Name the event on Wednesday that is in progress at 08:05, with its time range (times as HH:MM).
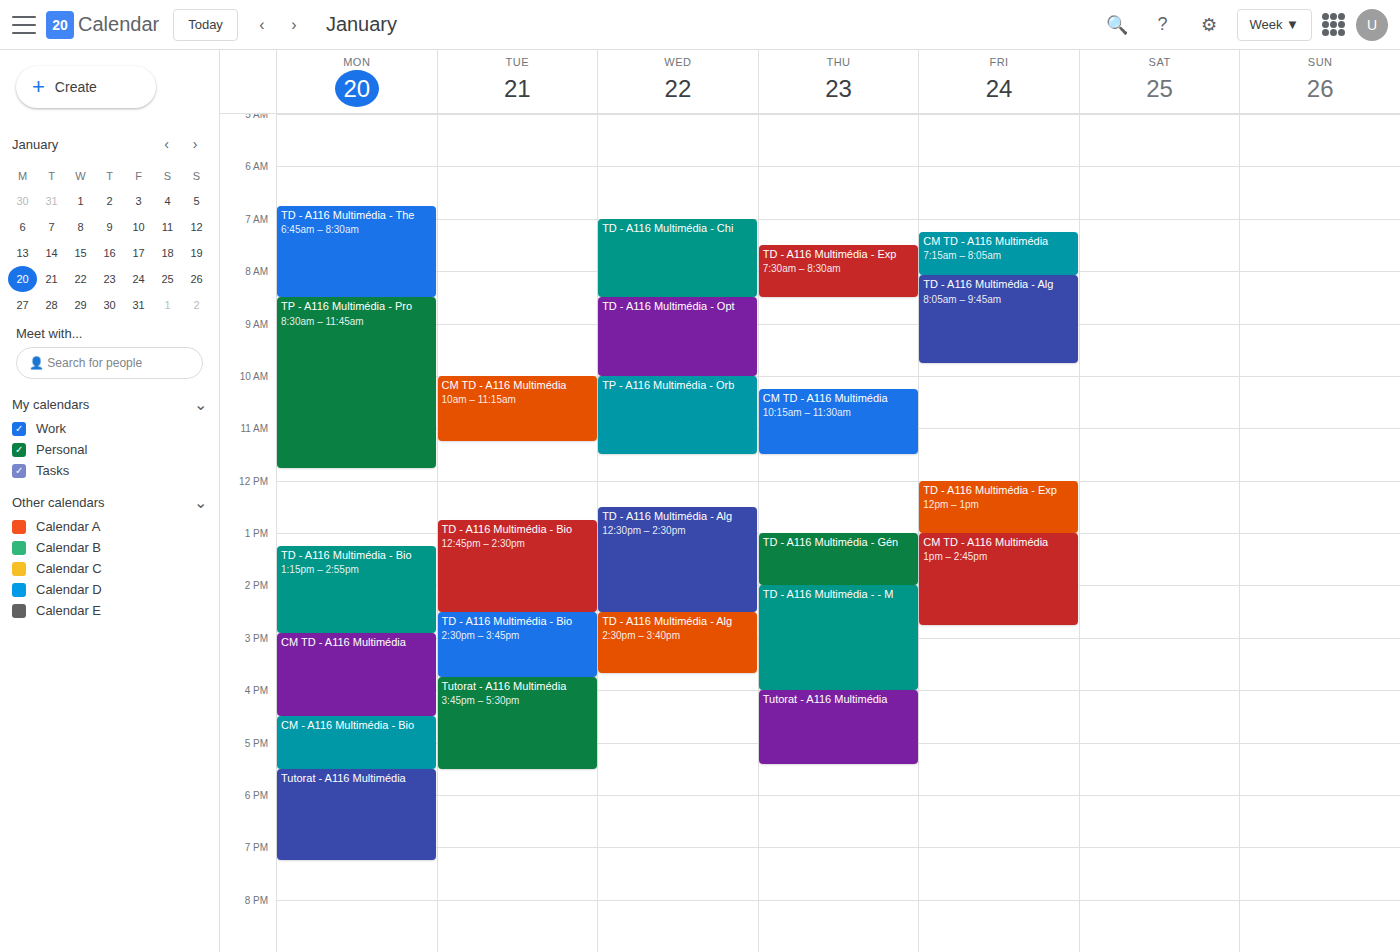
"TD - A116 Multimédia - Chi", 07:00 to 08:30